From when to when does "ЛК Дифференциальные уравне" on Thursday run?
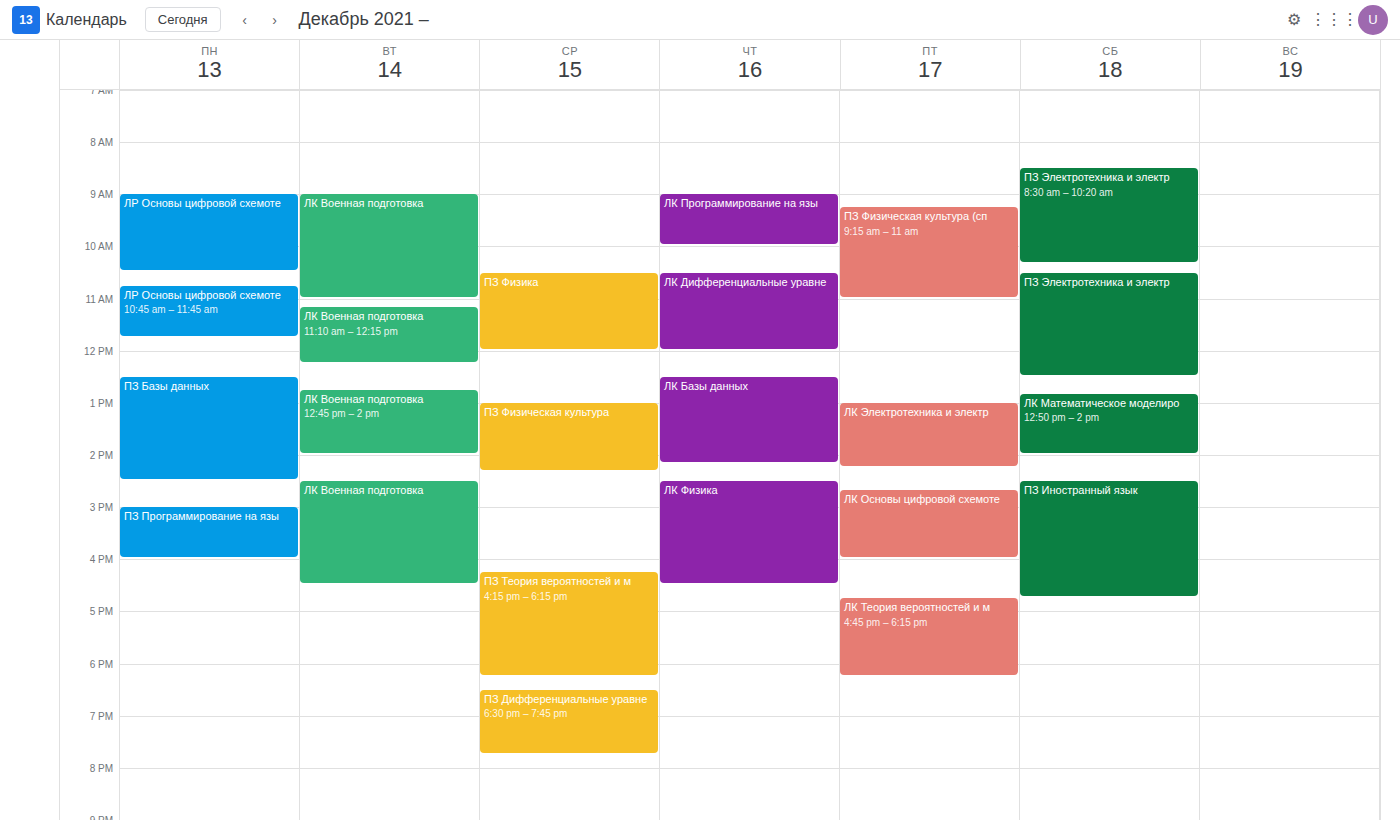
10:30 AM to 12:00 PM